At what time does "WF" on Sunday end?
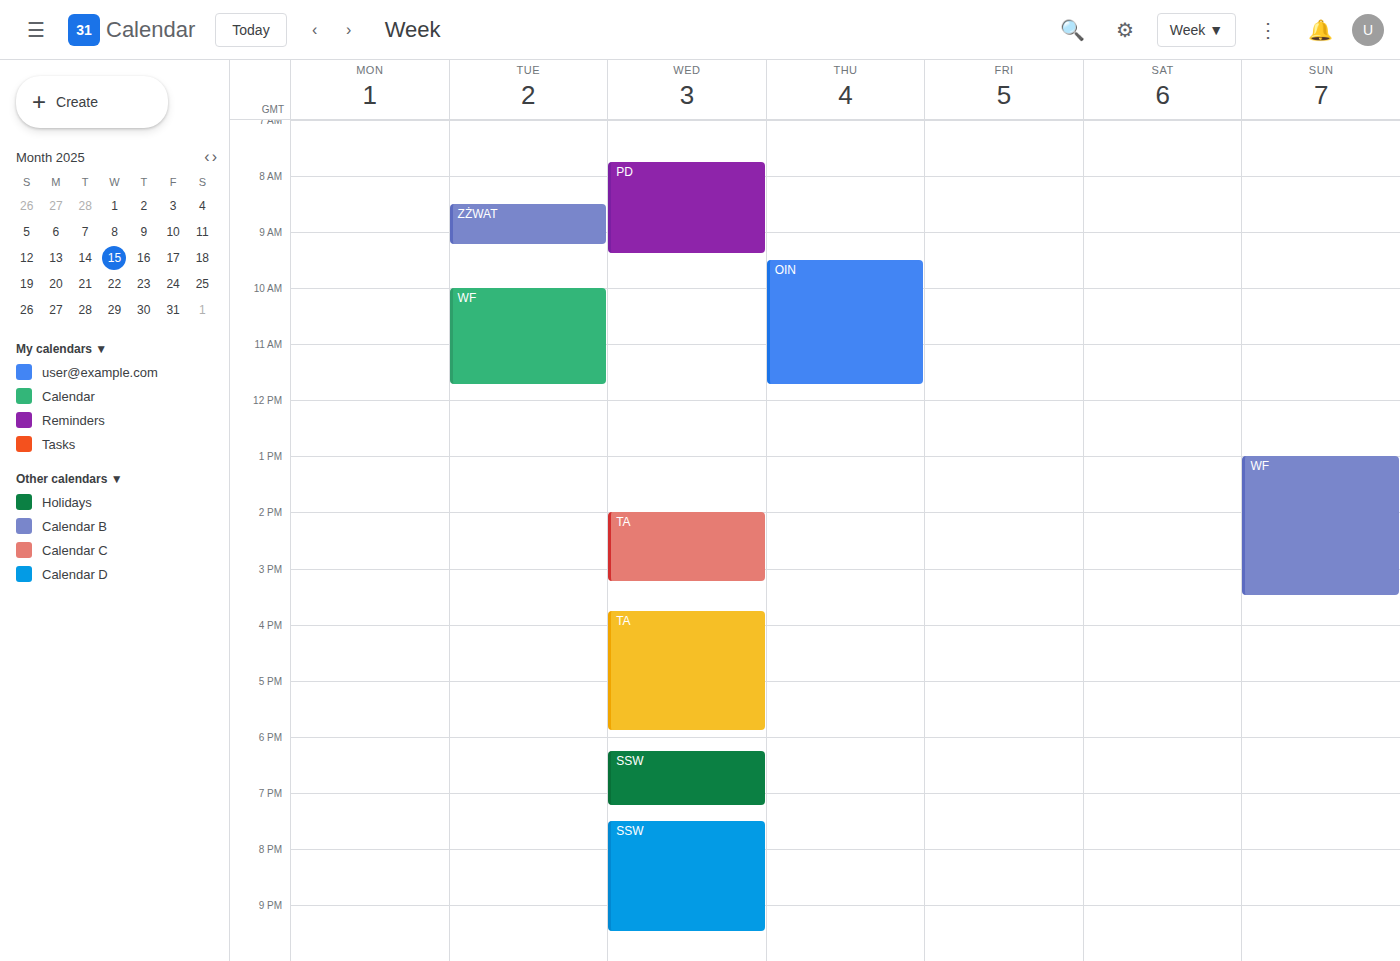
3:30 PM